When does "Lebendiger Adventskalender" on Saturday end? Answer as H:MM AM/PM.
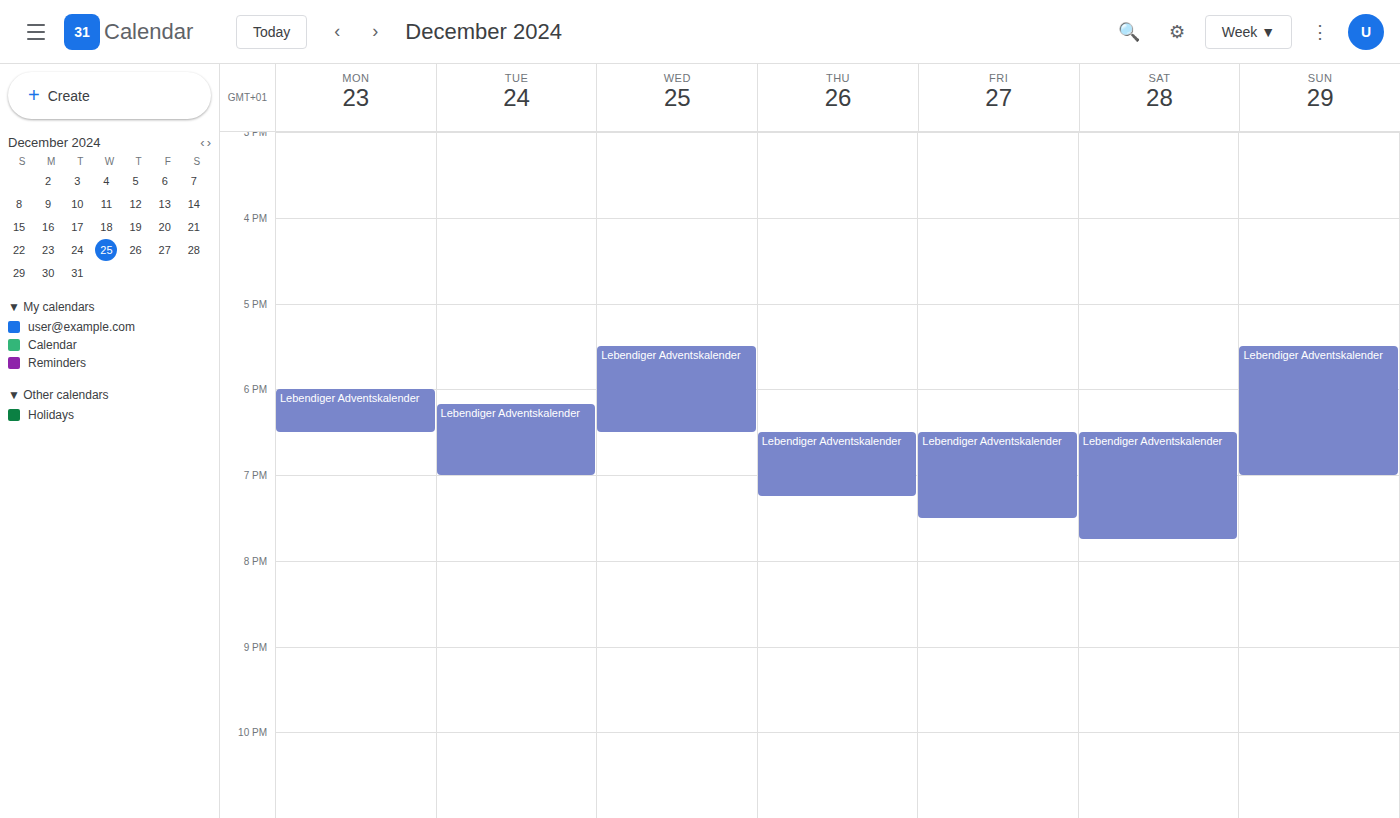
7:45 PM